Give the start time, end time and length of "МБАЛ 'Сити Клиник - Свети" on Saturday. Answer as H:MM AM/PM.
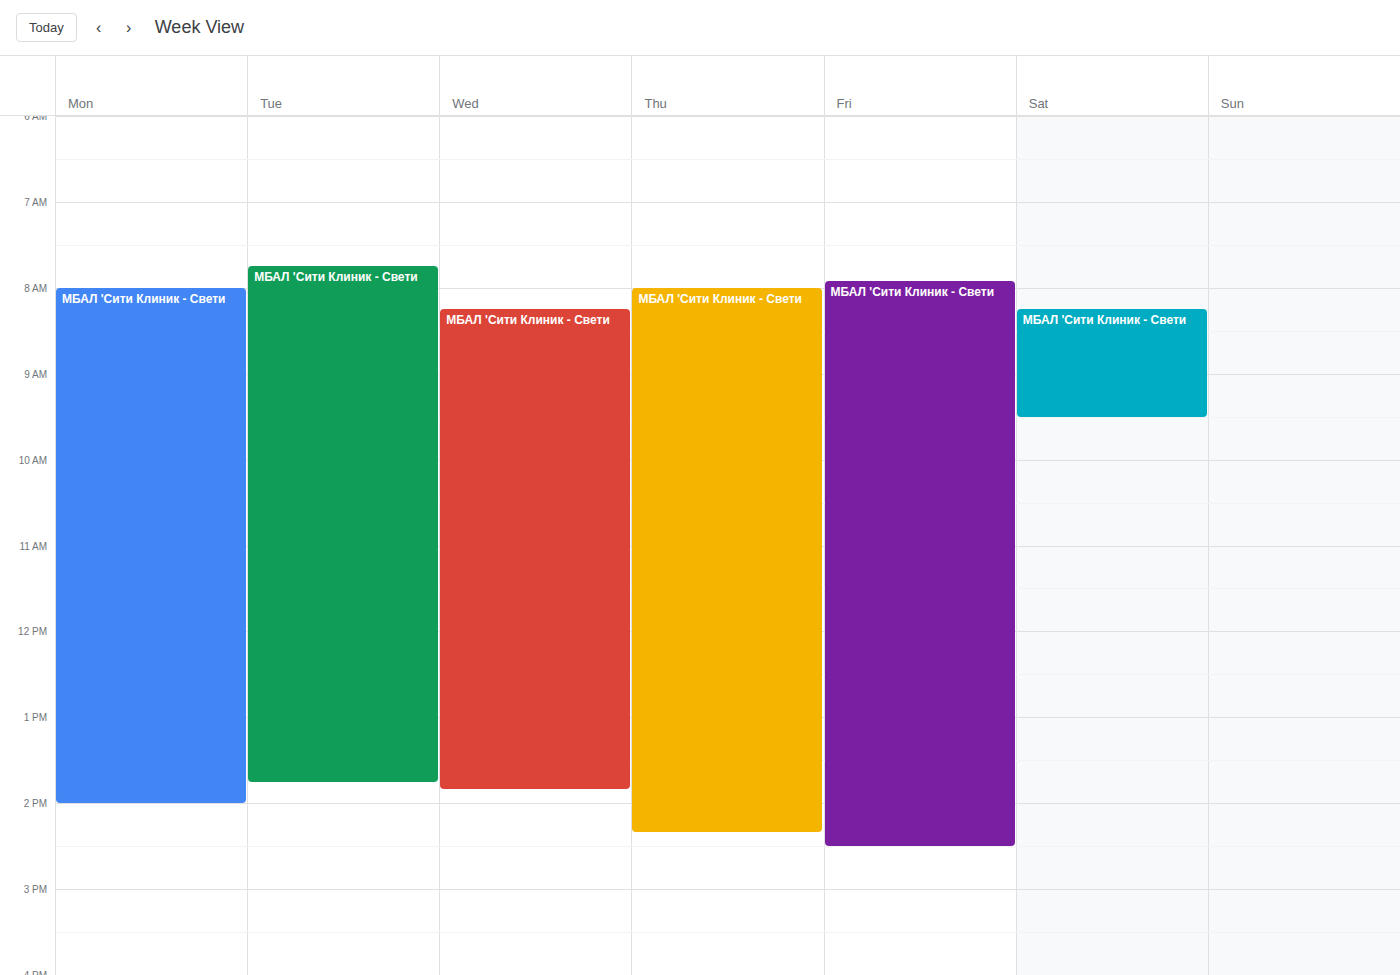
8:15 AM to 9:30 AM, 1 hour 15 minutes